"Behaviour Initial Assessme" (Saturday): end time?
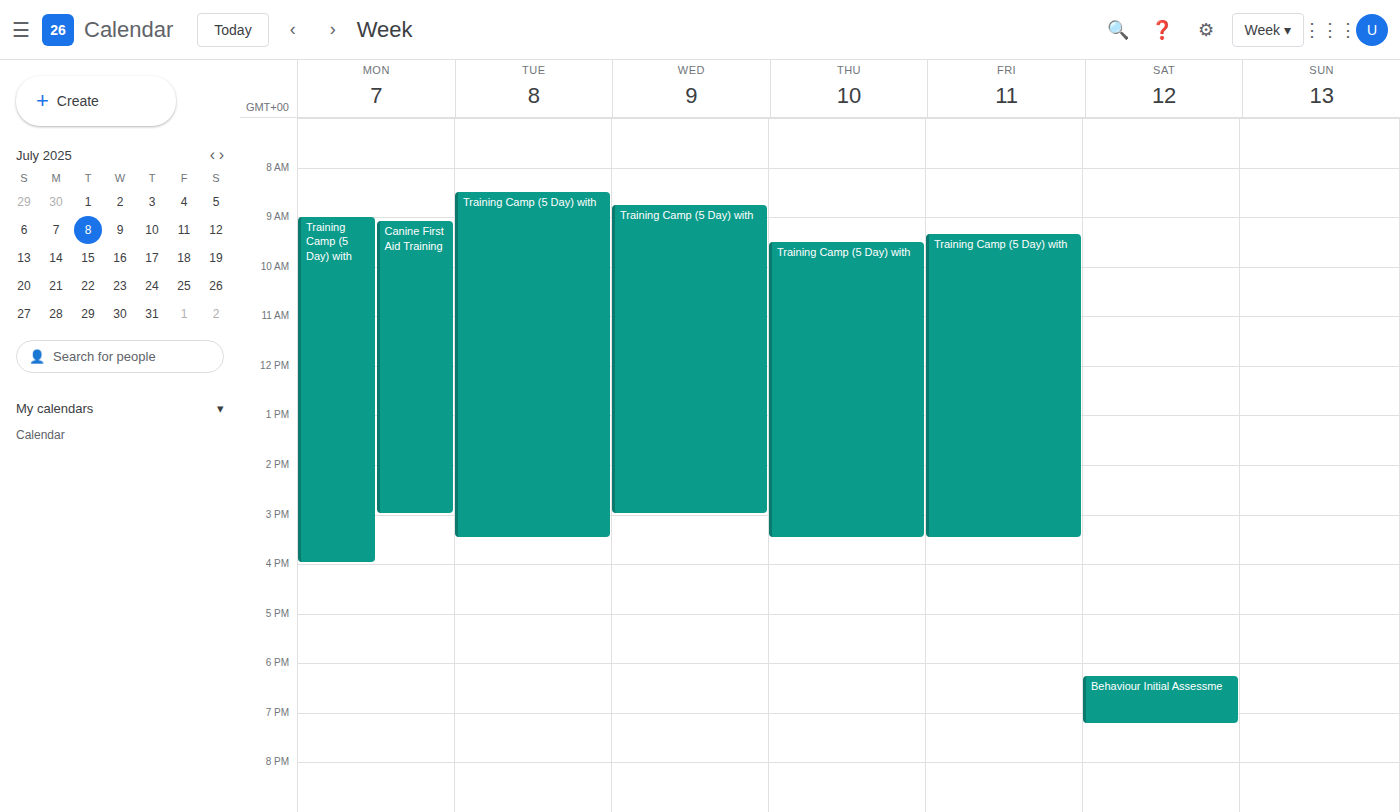
7:15 PM